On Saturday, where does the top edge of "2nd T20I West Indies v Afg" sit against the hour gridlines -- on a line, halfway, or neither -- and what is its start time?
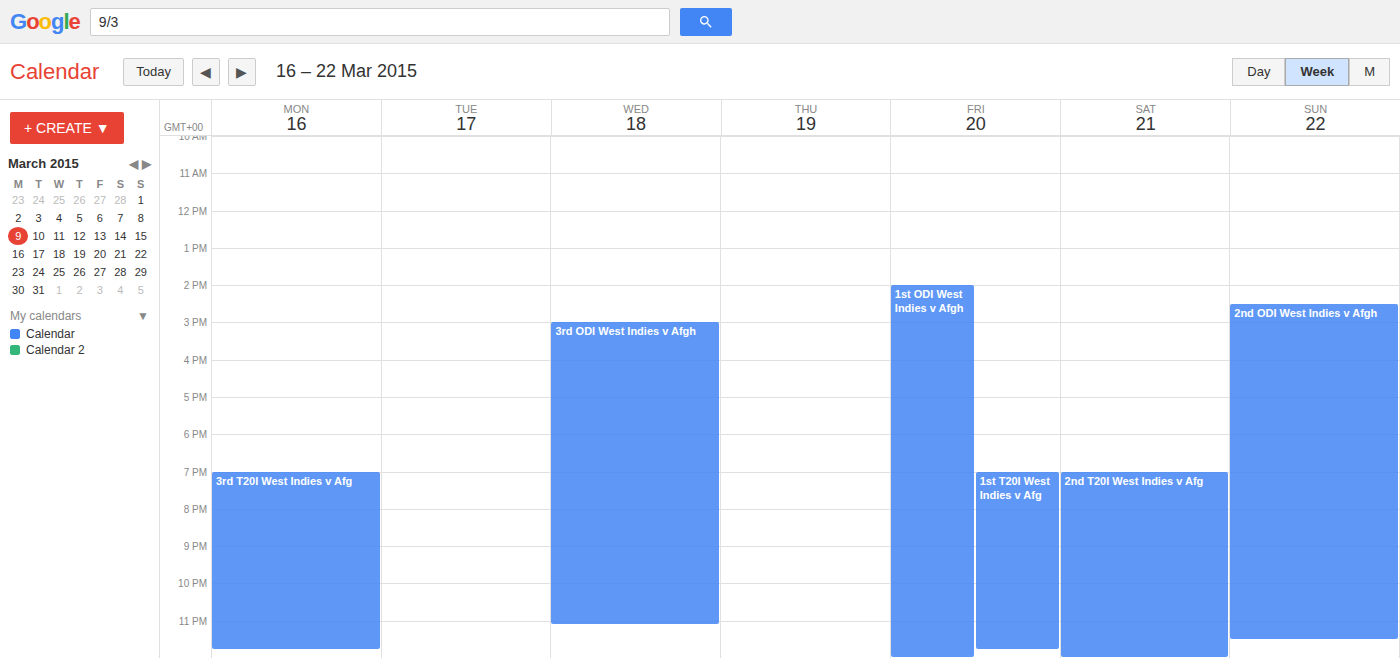
7:00 PM -- exactly on the 7 PM line.